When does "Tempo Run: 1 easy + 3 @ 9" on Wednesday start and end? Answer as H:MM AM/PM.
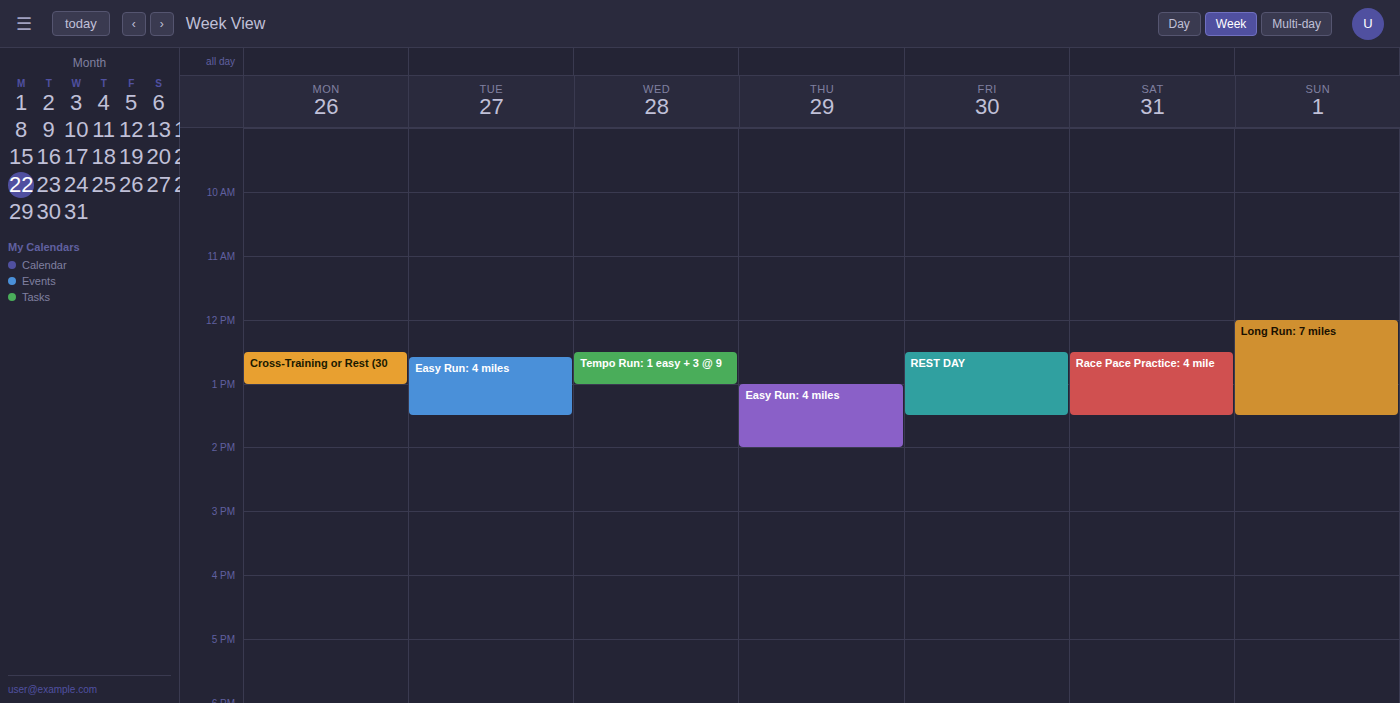
12:30 PM to 1:00 PM